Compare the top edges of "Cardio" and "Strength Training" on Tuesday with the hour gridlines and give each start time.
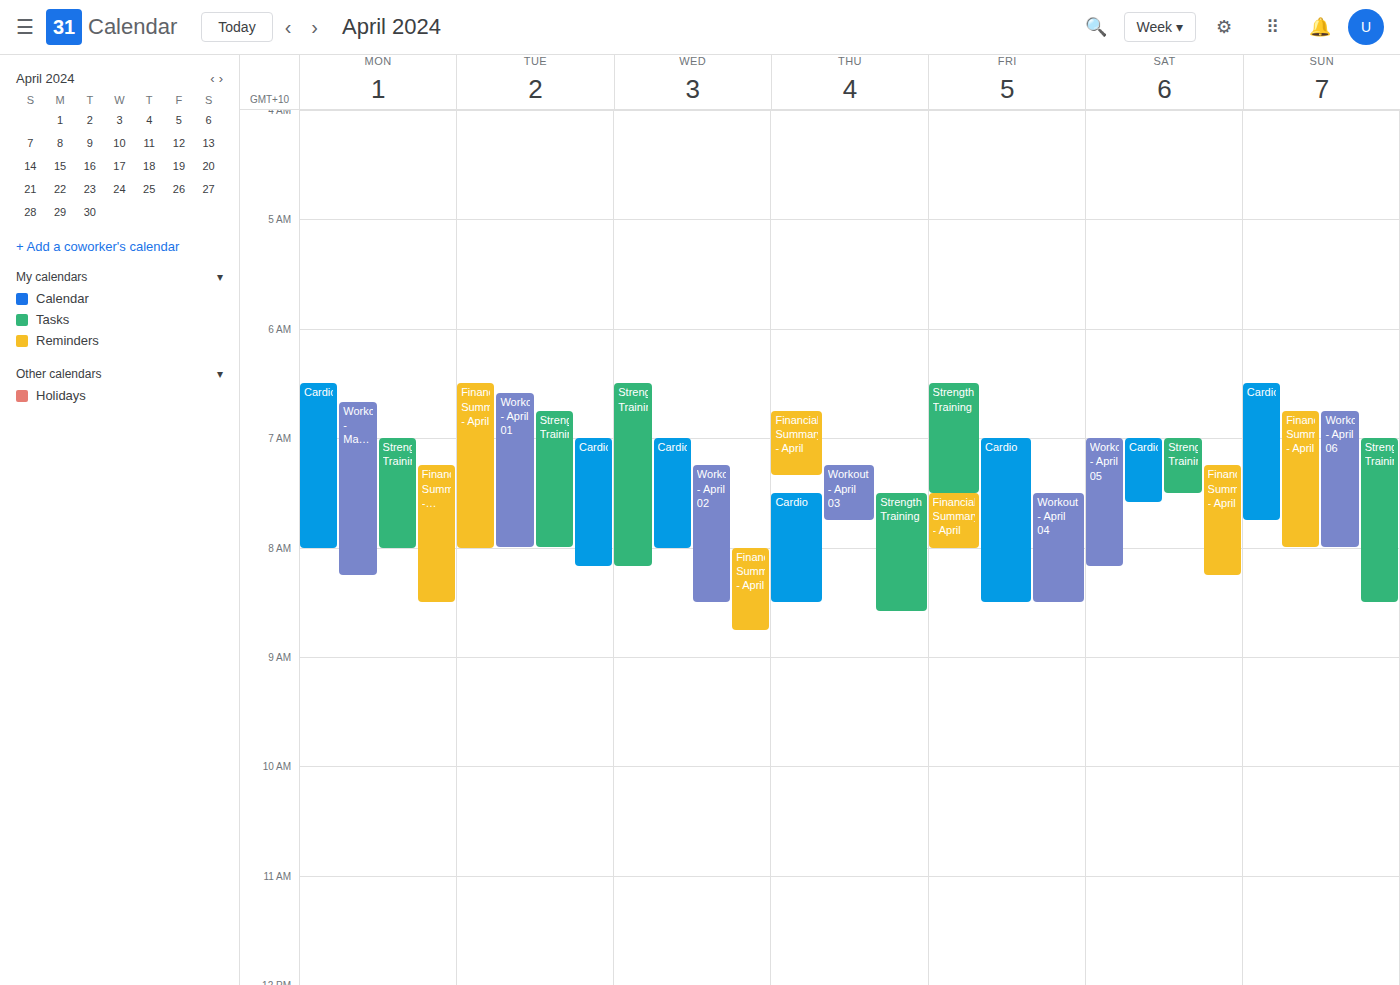
"Cardio": 07:00, exactly on the 07:00 line. "Strength Training": 06:45, neither: three quarters of the way from the 06:00 line to the 07:00 line.